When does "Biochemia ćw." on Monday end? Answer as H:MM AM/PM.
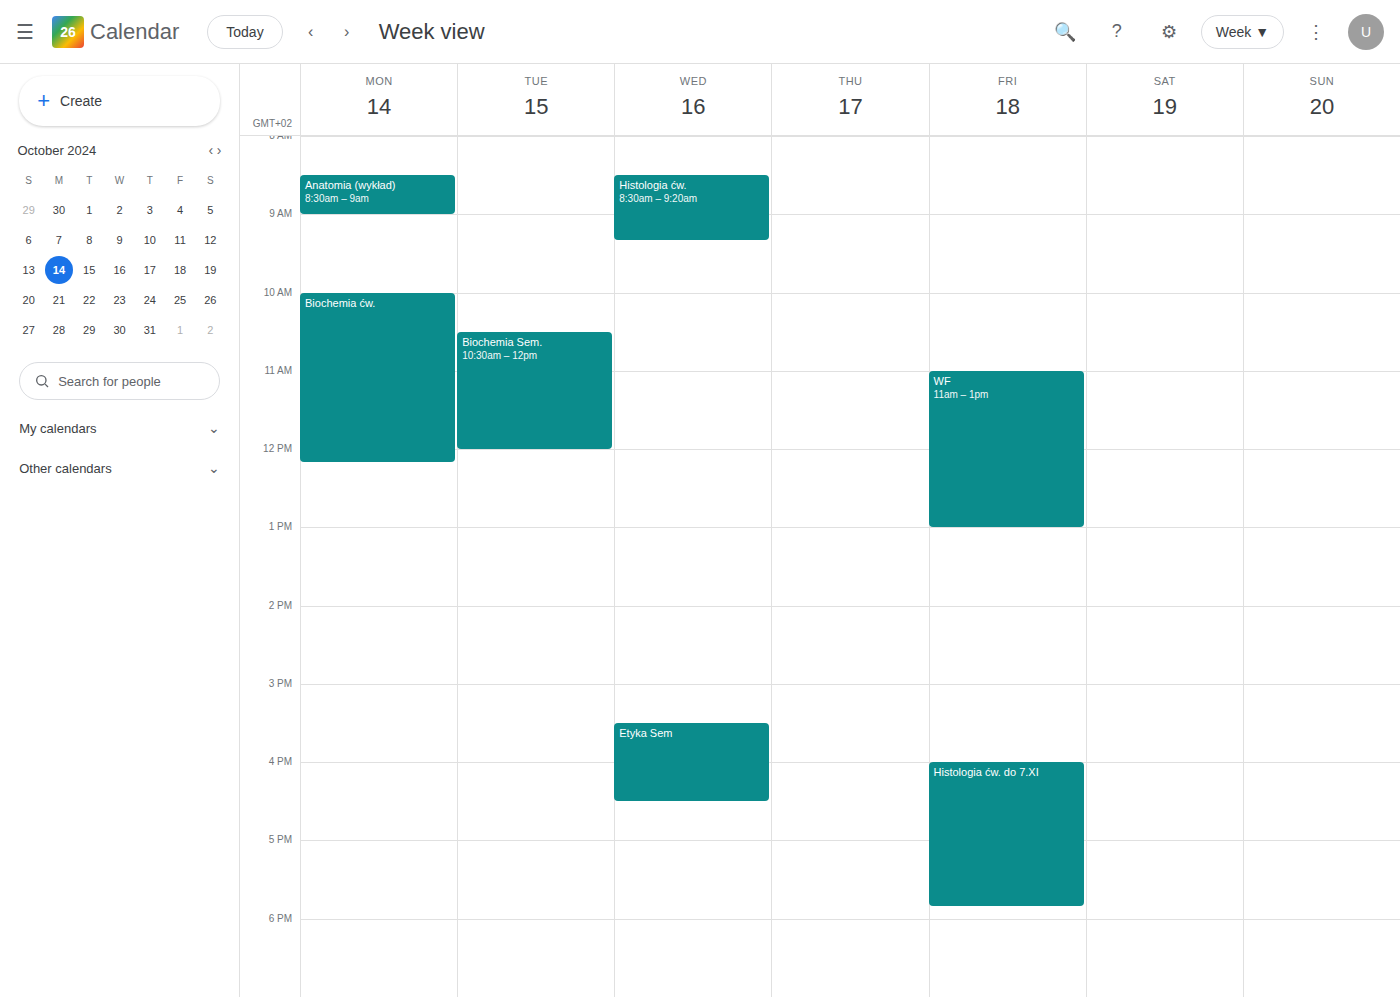
12:10 PM